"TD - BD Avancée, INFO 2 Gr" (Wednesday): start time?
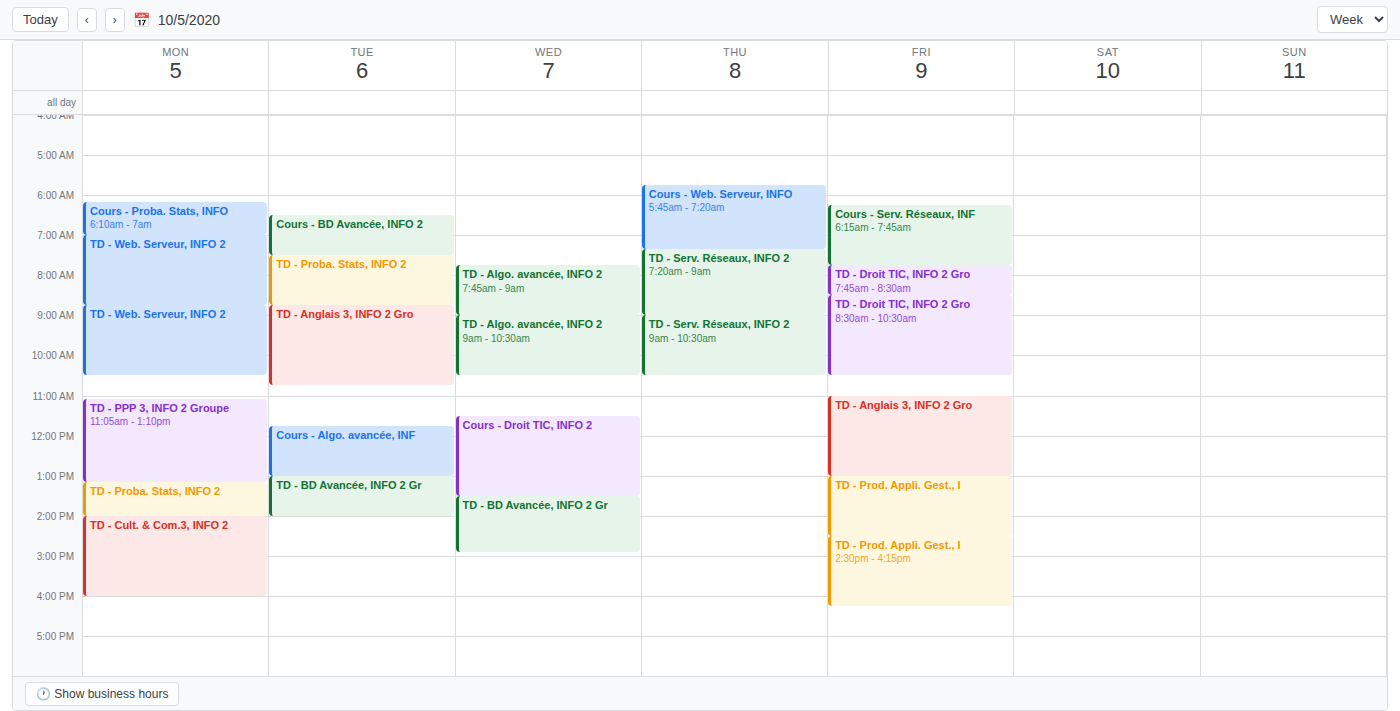
1:30 PM